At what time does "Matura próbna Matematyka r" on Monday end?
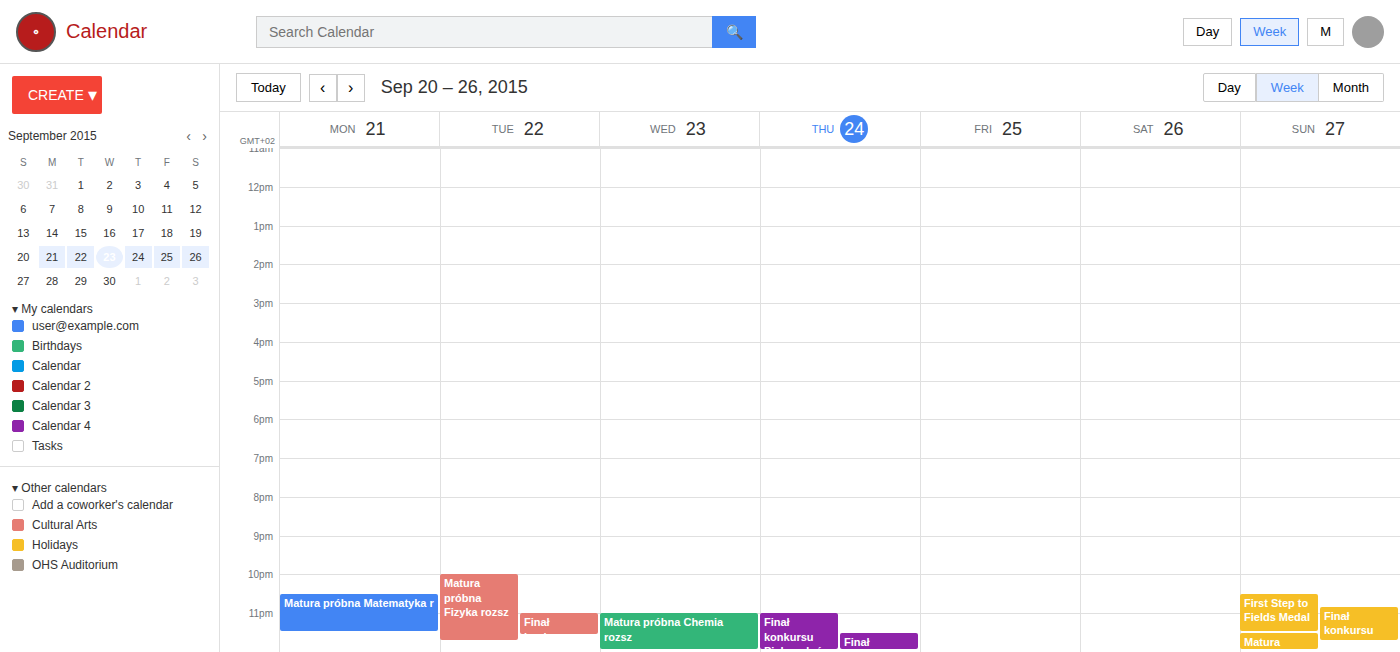
11:30 PM